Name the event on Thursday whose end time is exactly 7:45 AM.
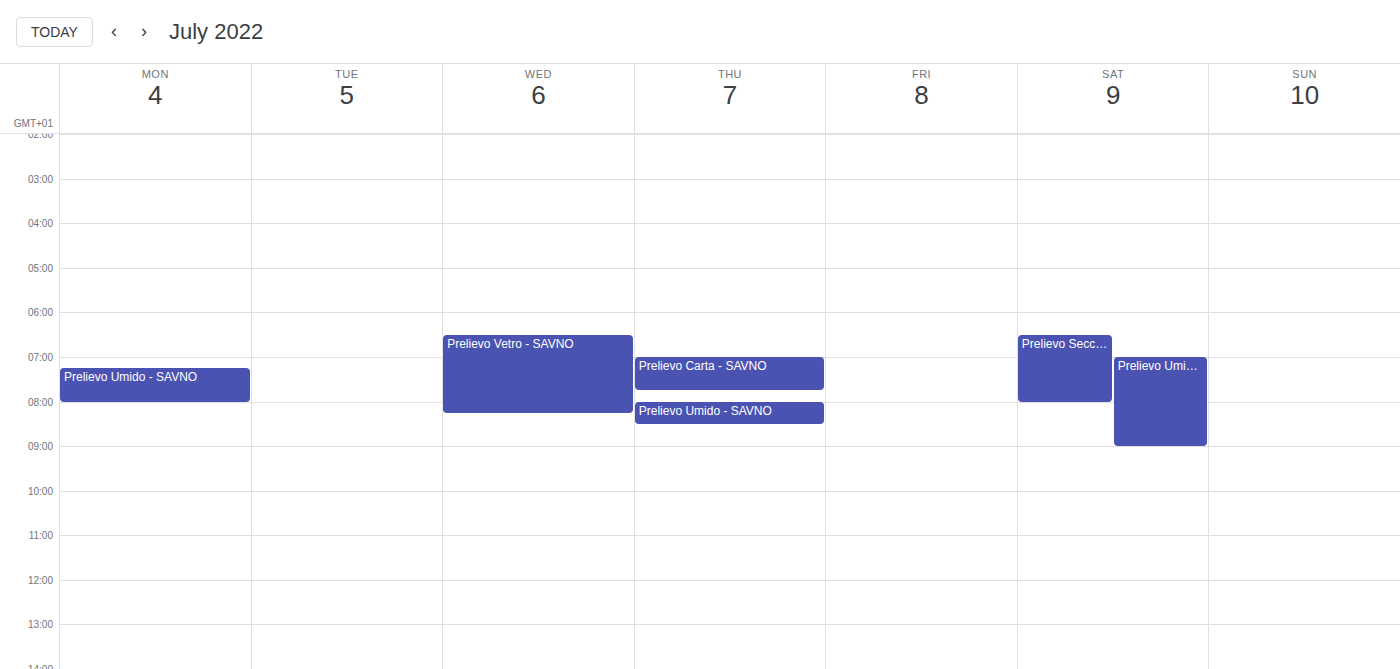
"Prelievo Carta - SAVNO"